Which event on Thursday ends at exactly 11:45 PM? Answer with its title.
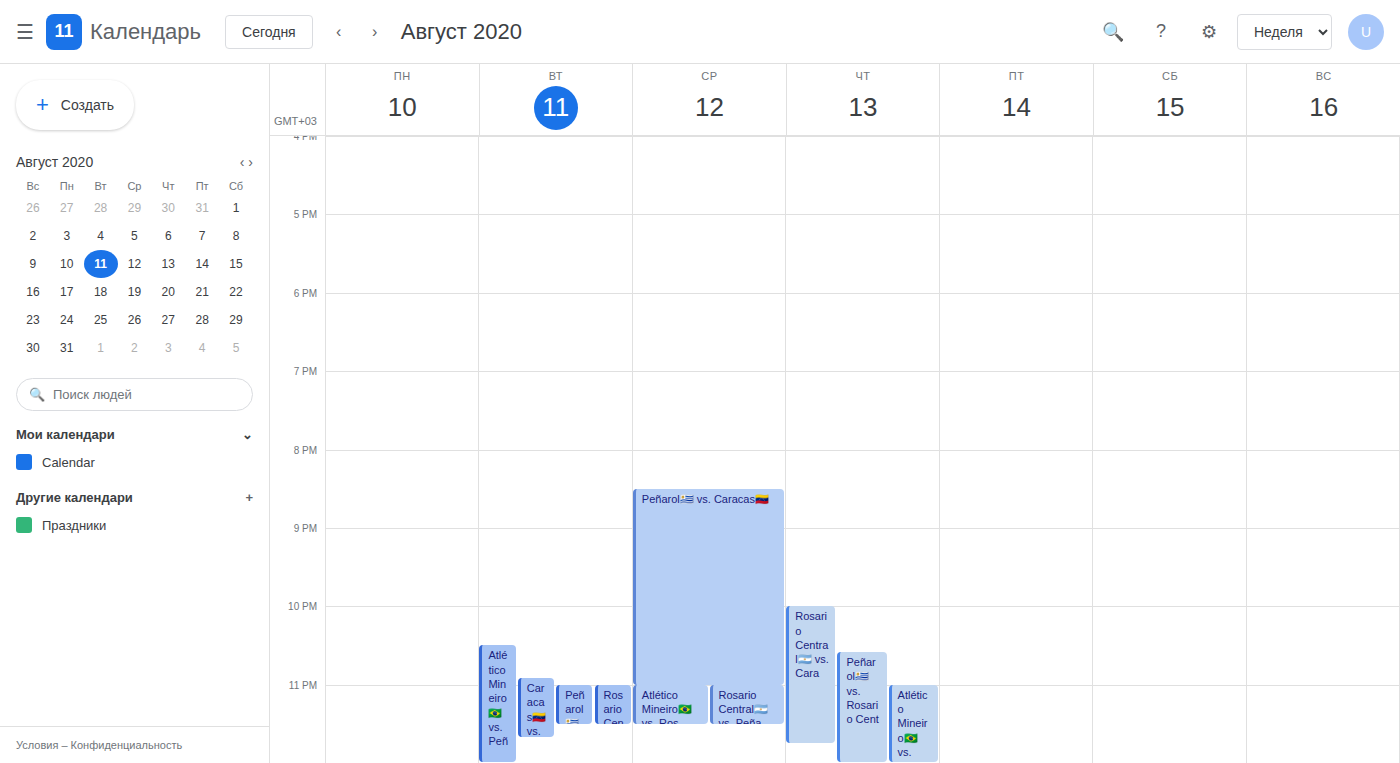
"Rosario Central🇦🇷 vs. Cara"